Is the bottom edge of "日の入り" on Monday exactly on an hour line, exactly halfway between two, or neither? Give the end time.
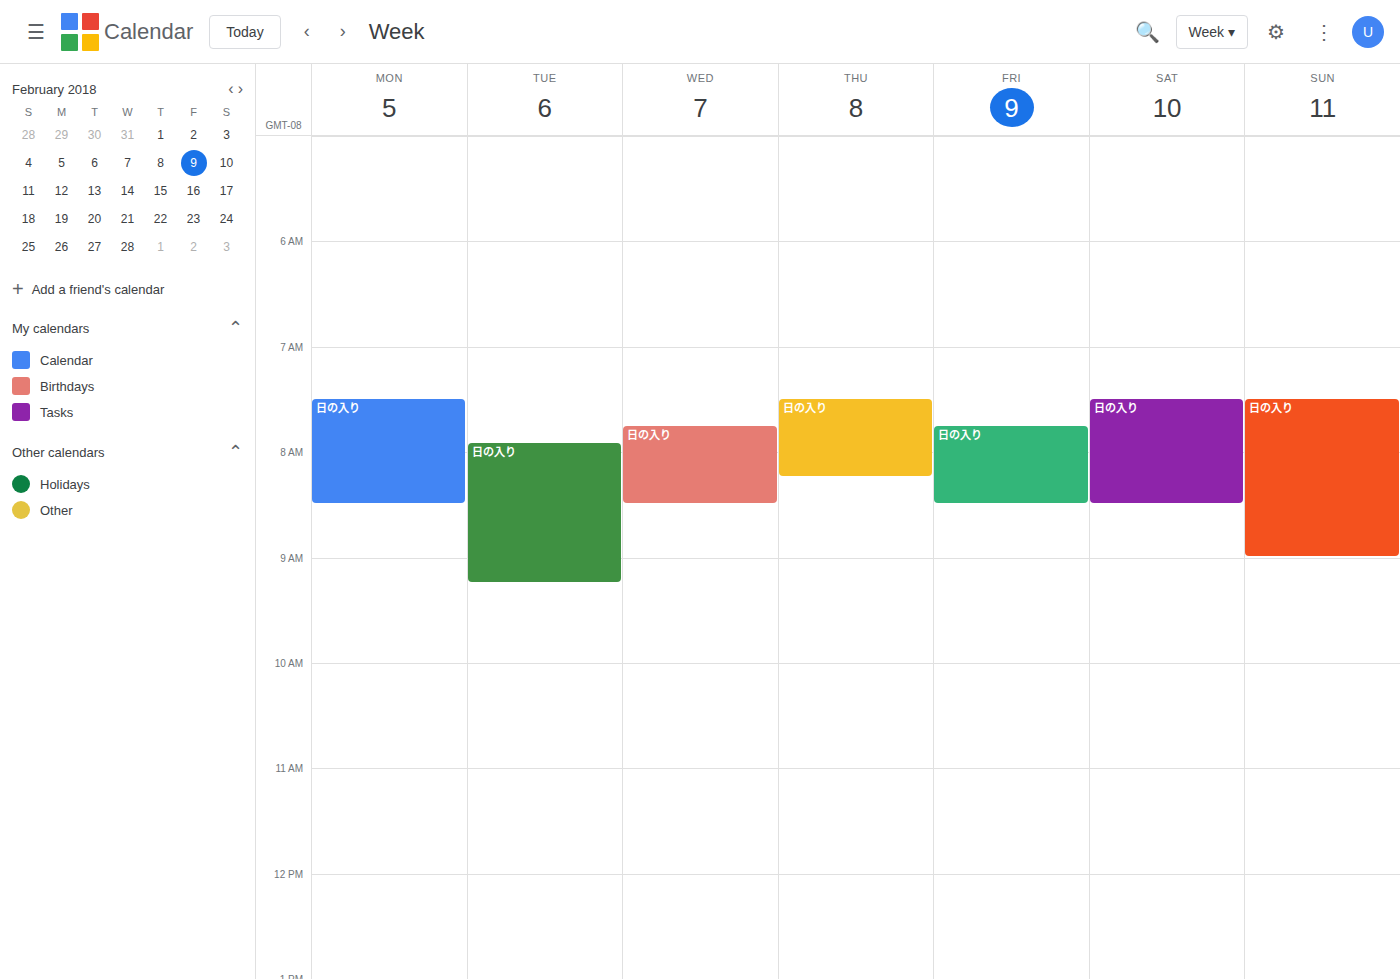
8:30 AM -- halfway between the 8 AM and 9 AM lines.